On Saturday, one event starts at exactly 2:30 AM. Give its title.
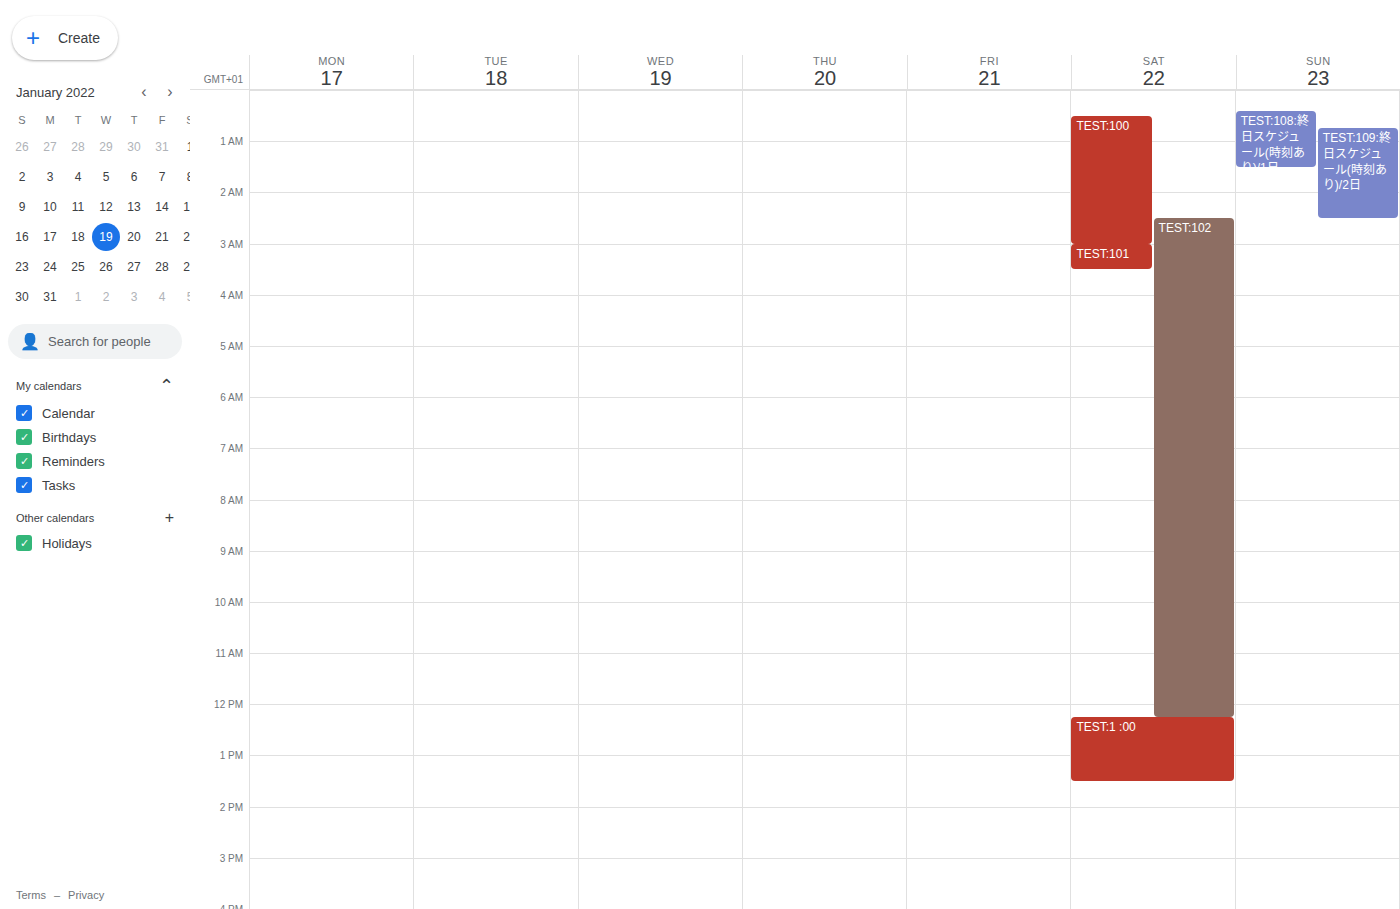
"TEST:102"